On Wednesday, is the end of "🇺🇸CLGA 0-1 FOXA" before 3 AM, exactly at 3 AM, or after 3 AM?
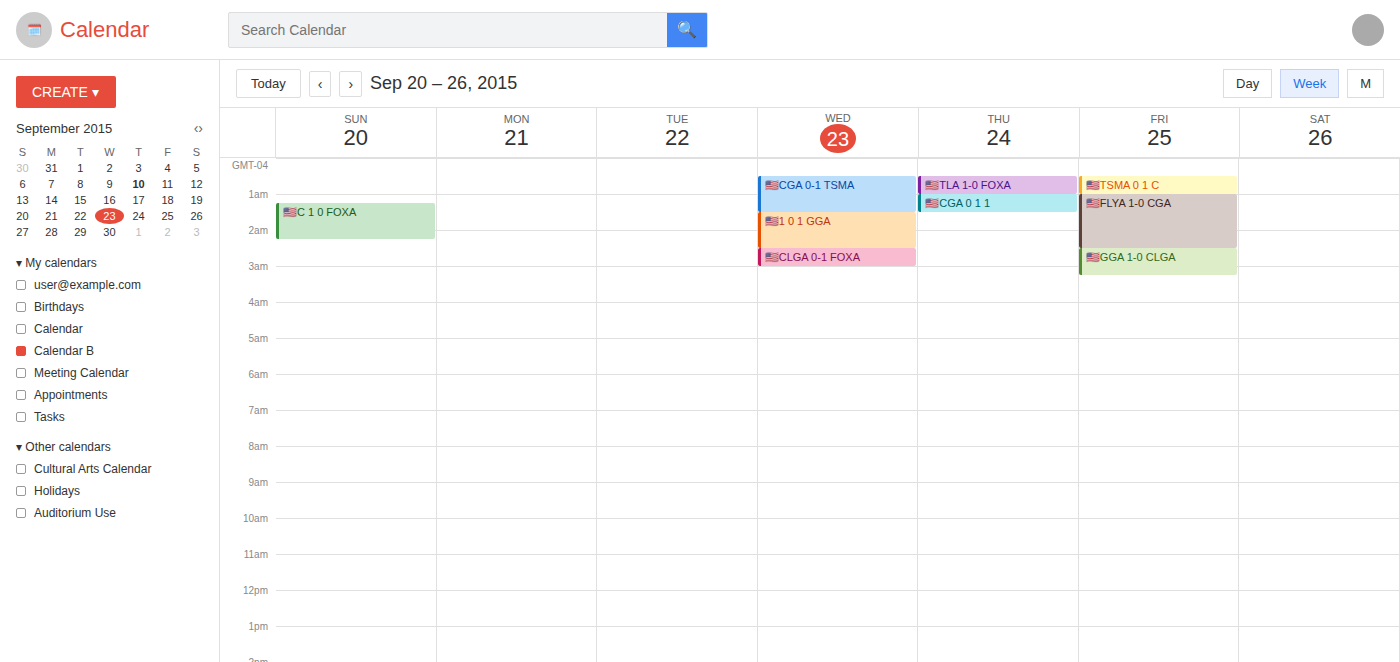
3:00 AM -- exactly at 3 AM, on the 3 AM line.